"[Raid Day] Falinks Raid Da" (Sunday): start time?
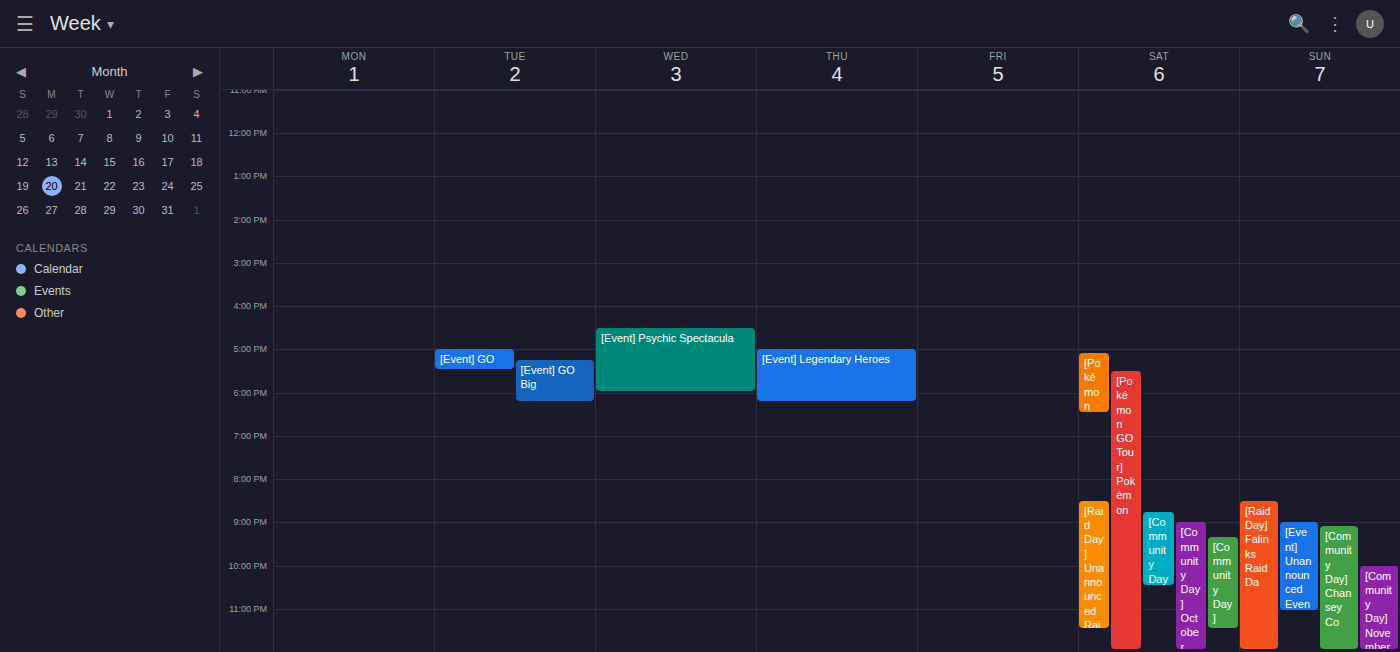
8:30 PM